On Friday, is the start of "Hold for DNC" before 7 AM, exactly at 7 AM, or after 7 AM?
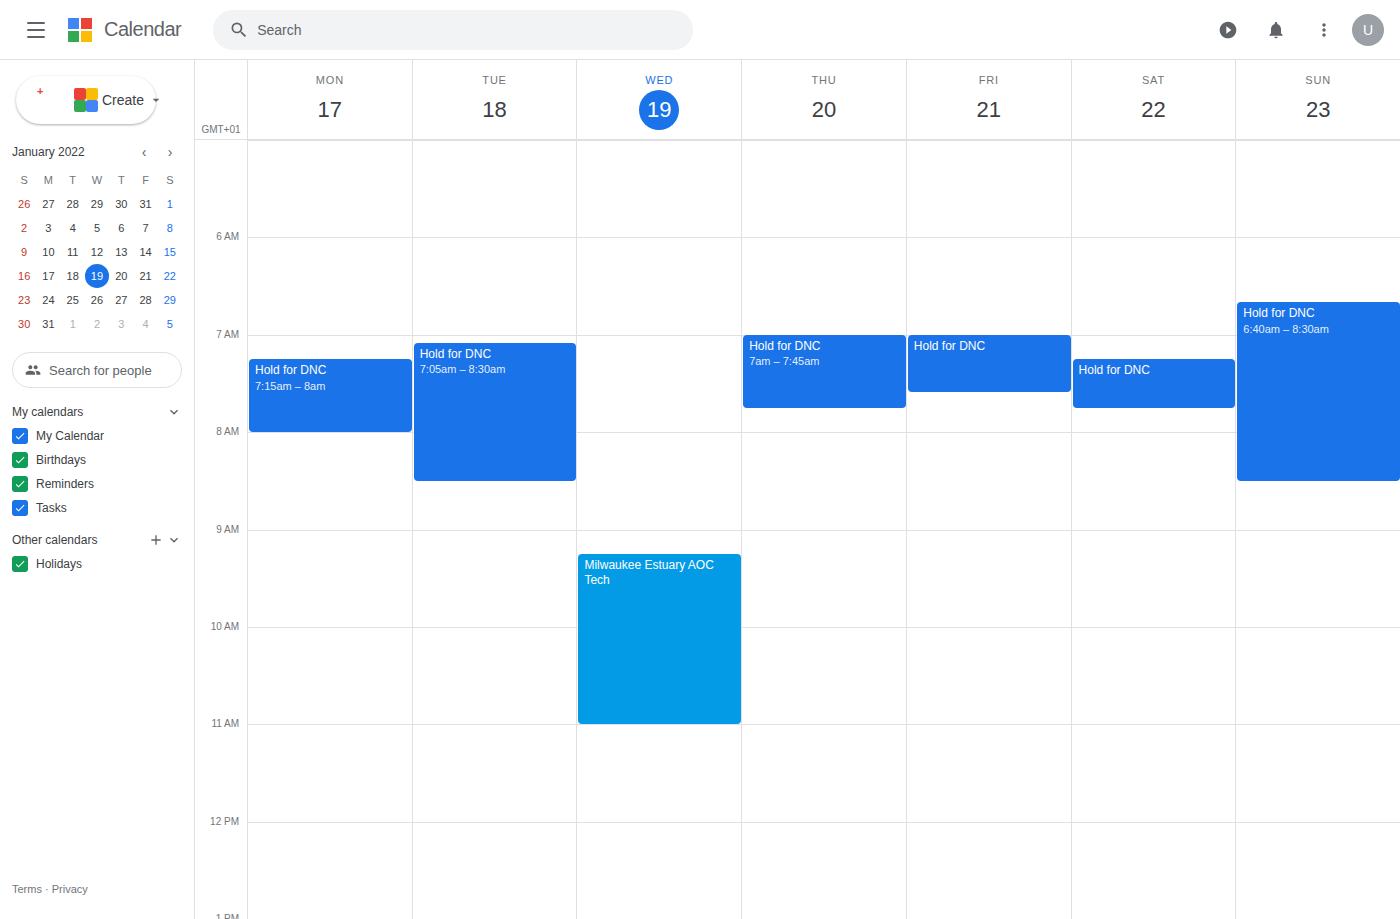
7:00 AM -- exactly at 7 AM, on the 7 AM line.